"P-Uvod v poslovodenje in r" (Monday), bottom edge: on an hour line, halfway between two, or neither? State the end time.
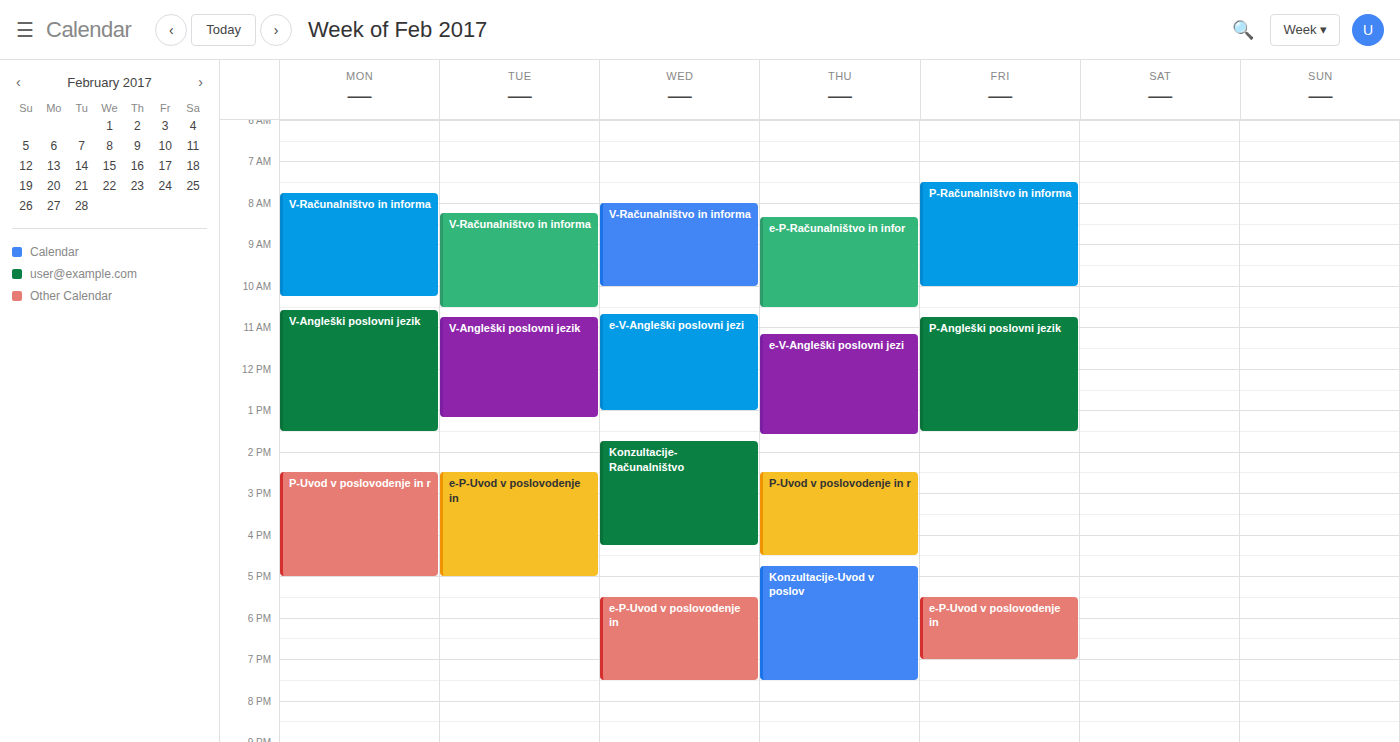
5:00 PM -- exactly on the 5 PM line.